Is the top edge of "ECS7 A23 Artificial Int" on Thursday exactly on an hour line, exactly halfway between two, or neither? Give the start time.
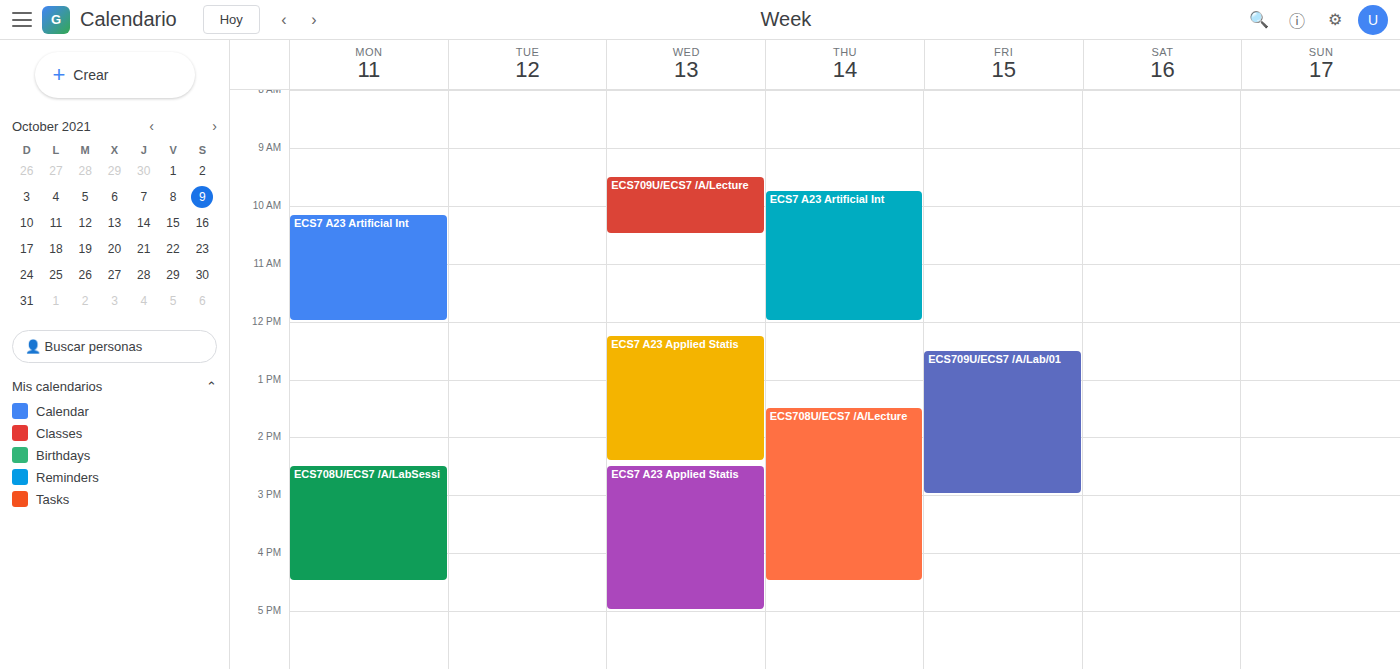
9:45 AM -- neither: three quarters of the way from the 9 AM line to the 10 AM line.